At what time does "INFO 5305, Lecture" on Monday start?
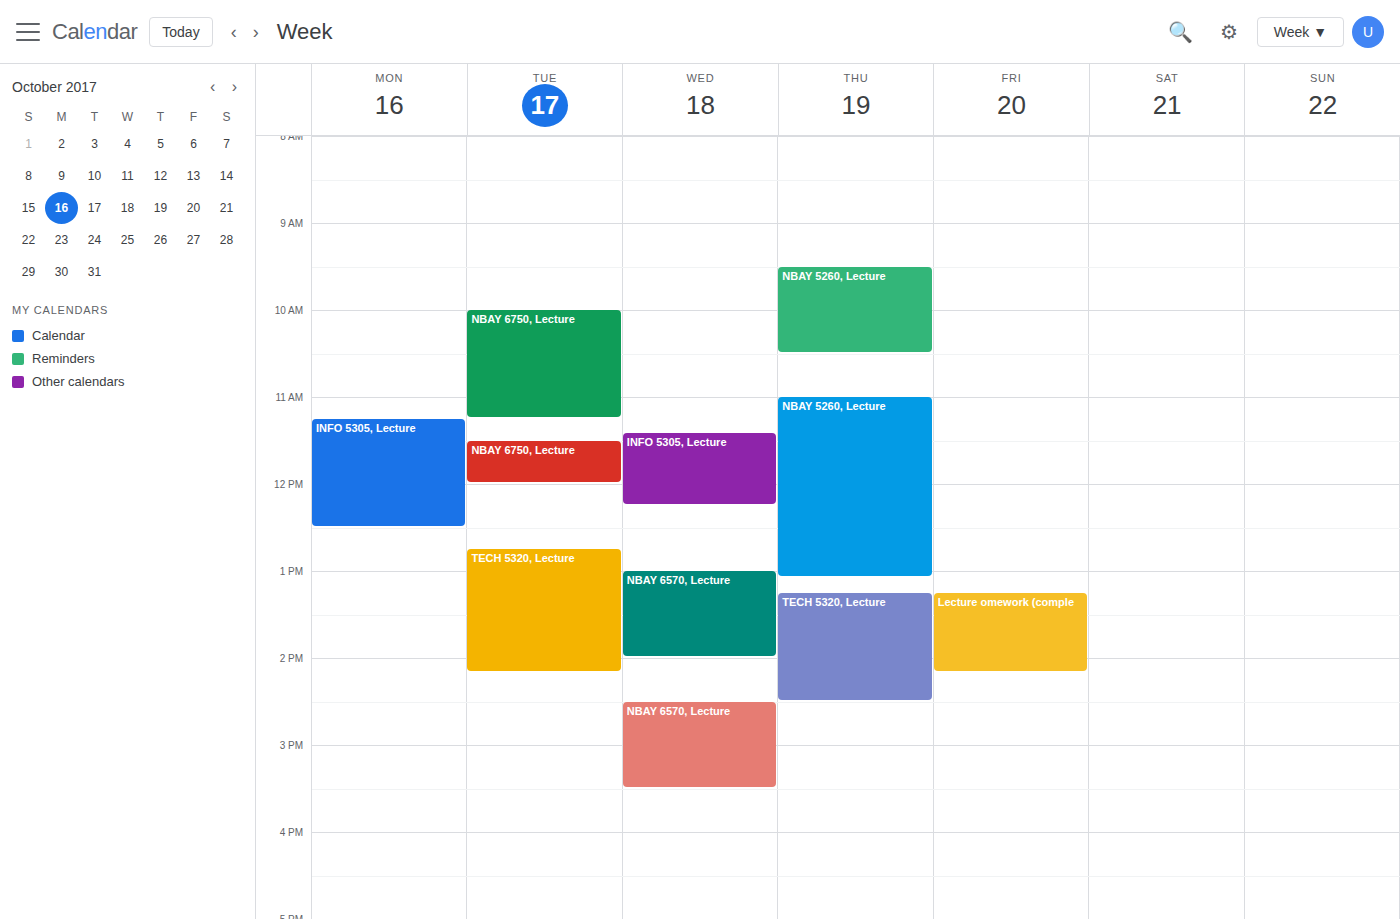
11:15 AM